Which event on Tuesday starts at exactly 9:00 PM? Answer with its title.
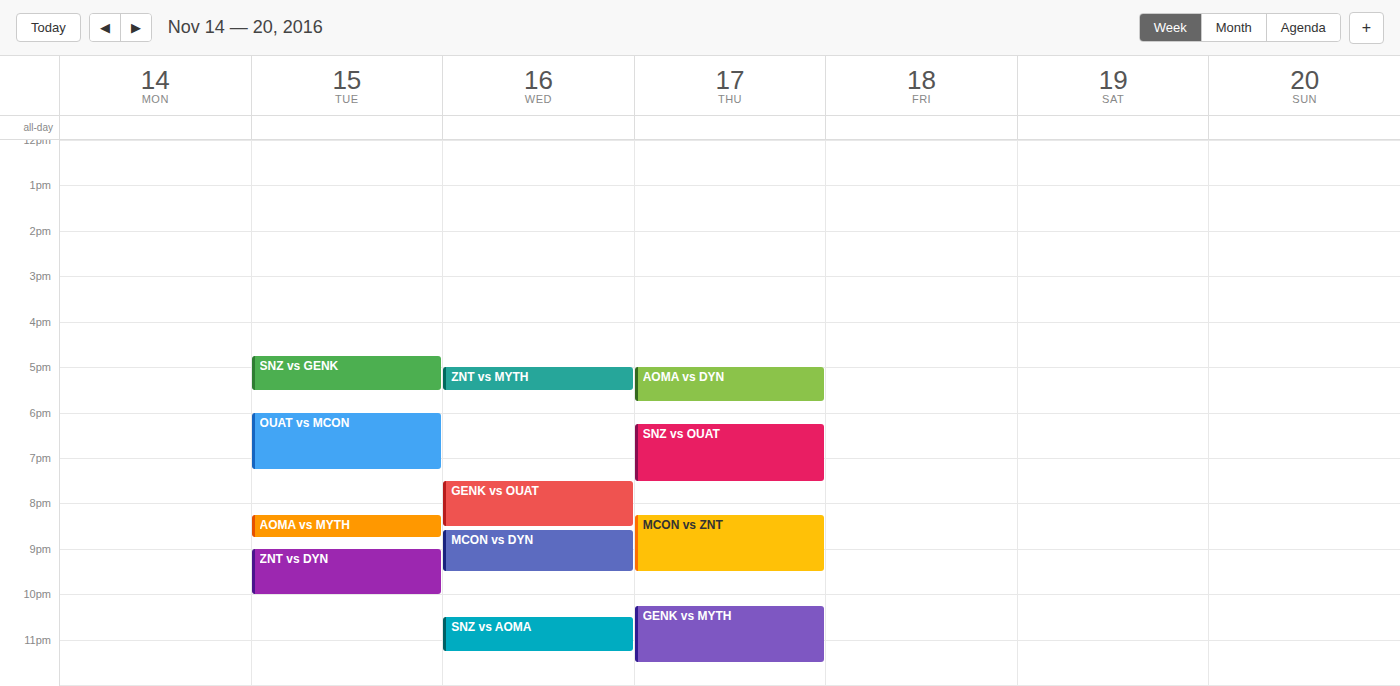
"ZNT vs DYN"